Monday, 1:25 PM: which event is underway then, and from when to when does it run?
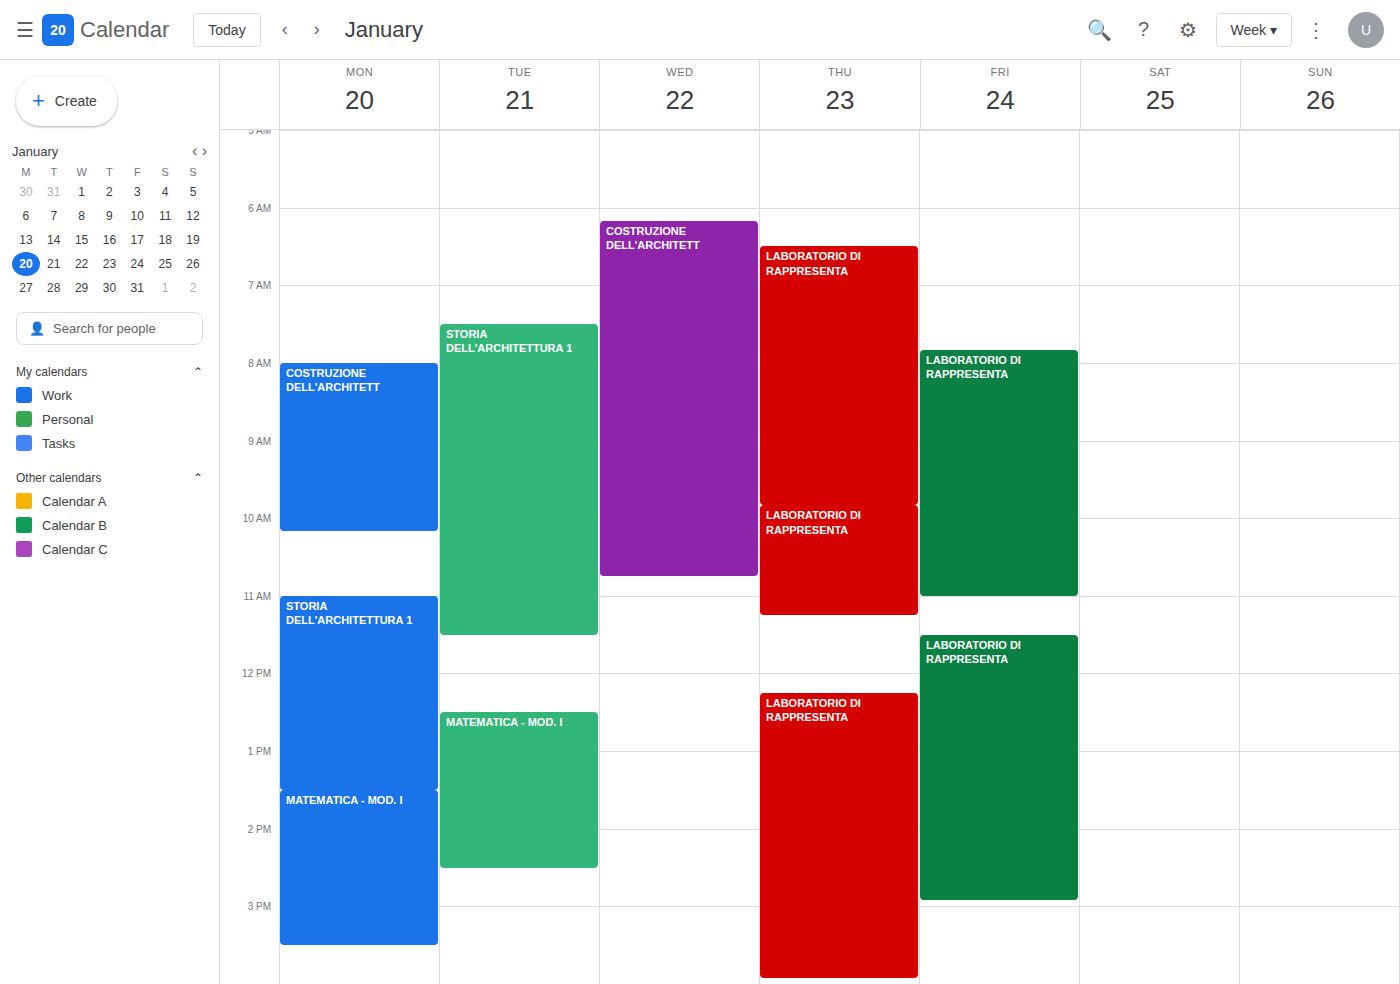
"STORIA DELL'ARCHITETTURA 1", 11:00 AM to 1:30 PM